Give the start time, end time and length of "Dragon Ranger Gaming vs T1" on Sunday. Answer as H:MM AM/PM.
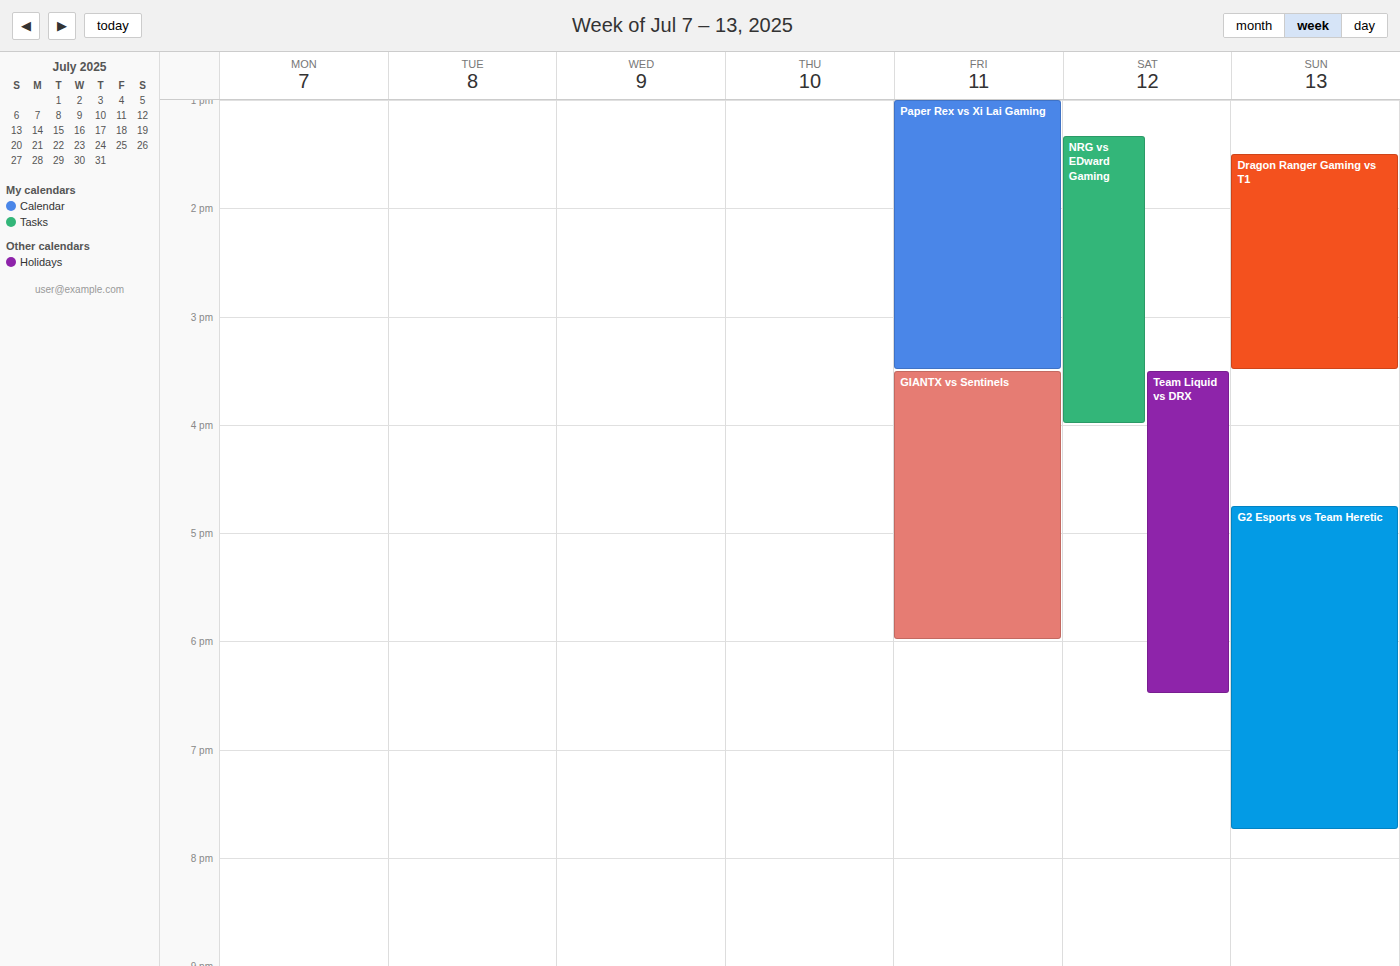
1:30 PM to 3:30 PM, 2 hours